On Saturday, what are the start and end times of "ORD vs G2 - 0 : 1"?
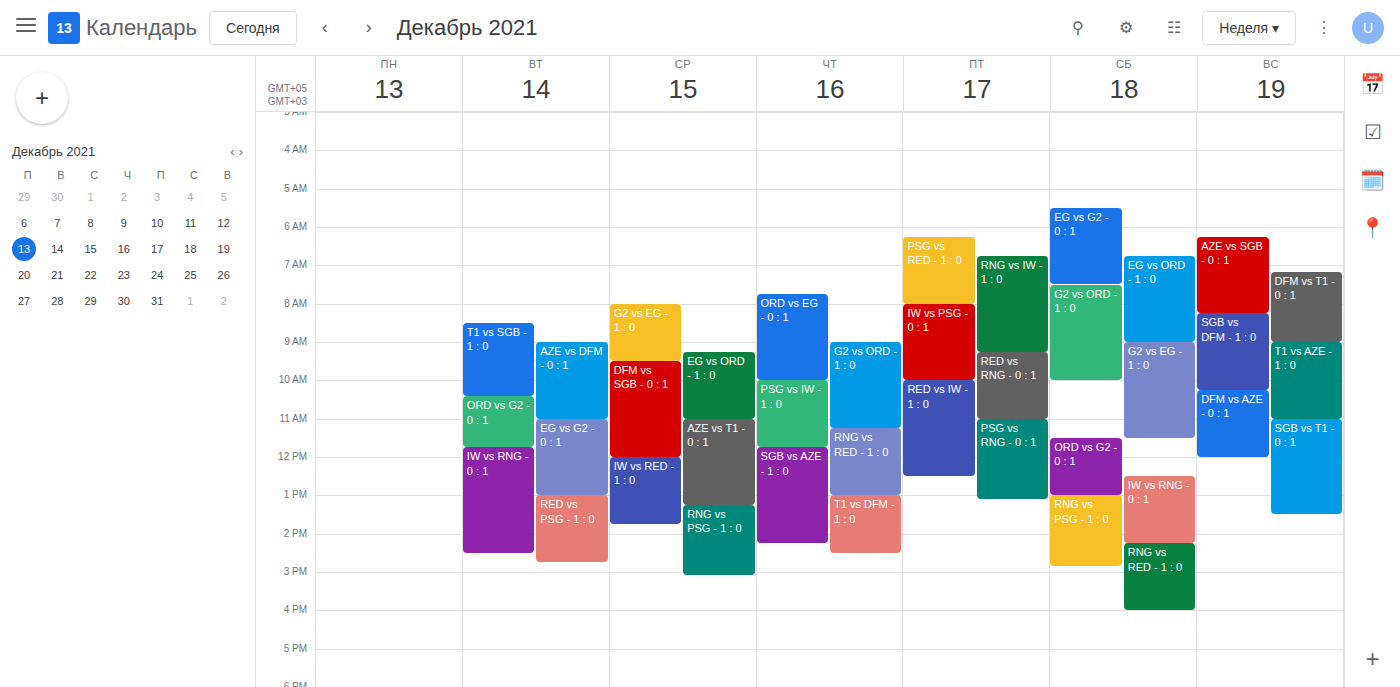
11:30 AM to 1:00 PM